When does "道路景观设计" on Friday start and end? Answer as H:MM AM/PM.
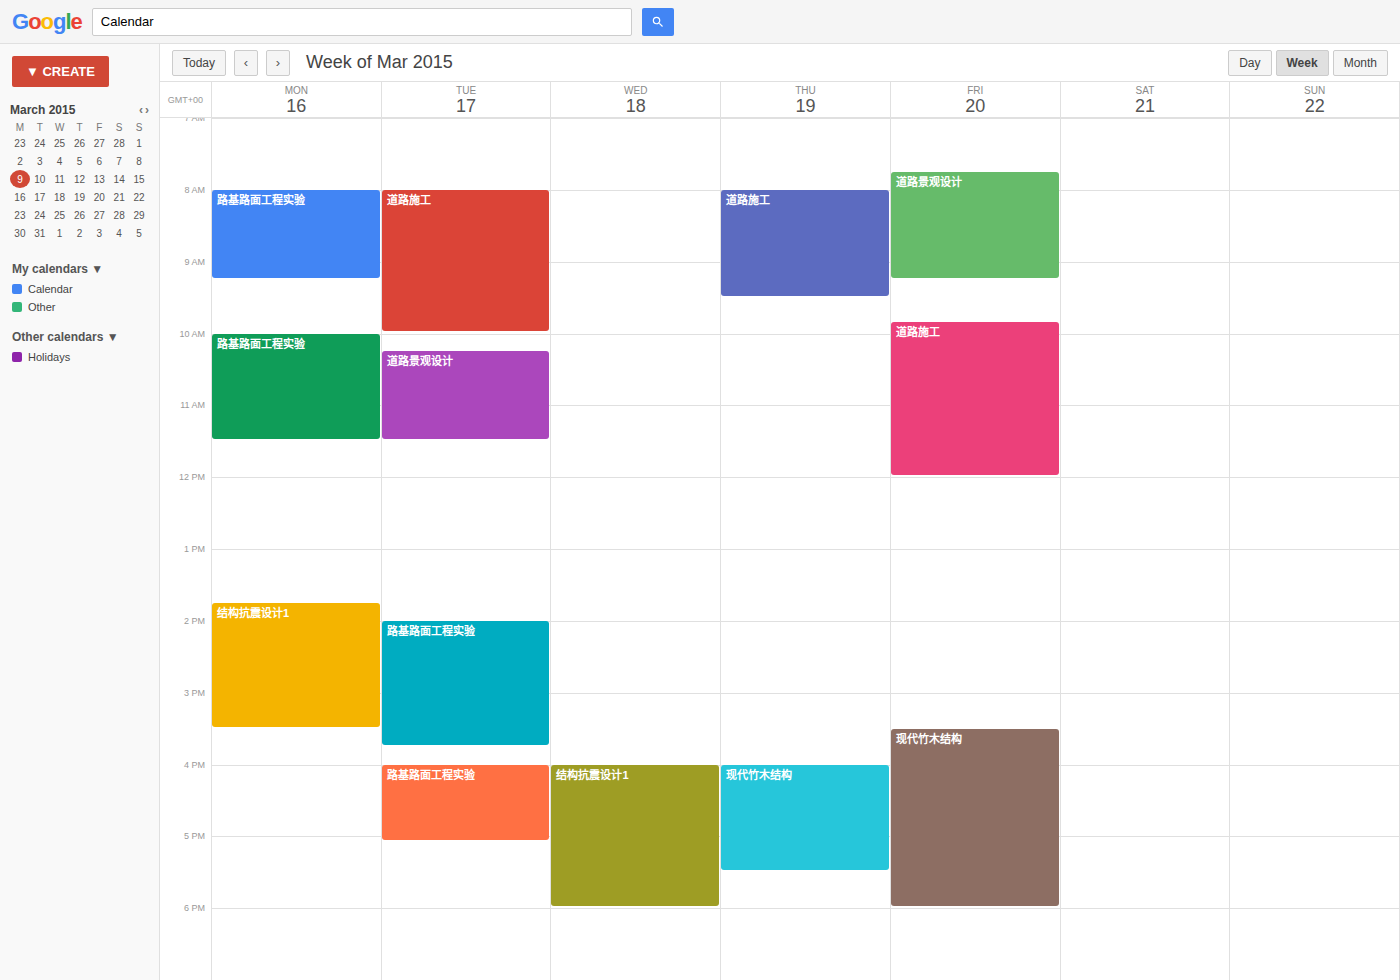
7:45 AM to 9:15 AM